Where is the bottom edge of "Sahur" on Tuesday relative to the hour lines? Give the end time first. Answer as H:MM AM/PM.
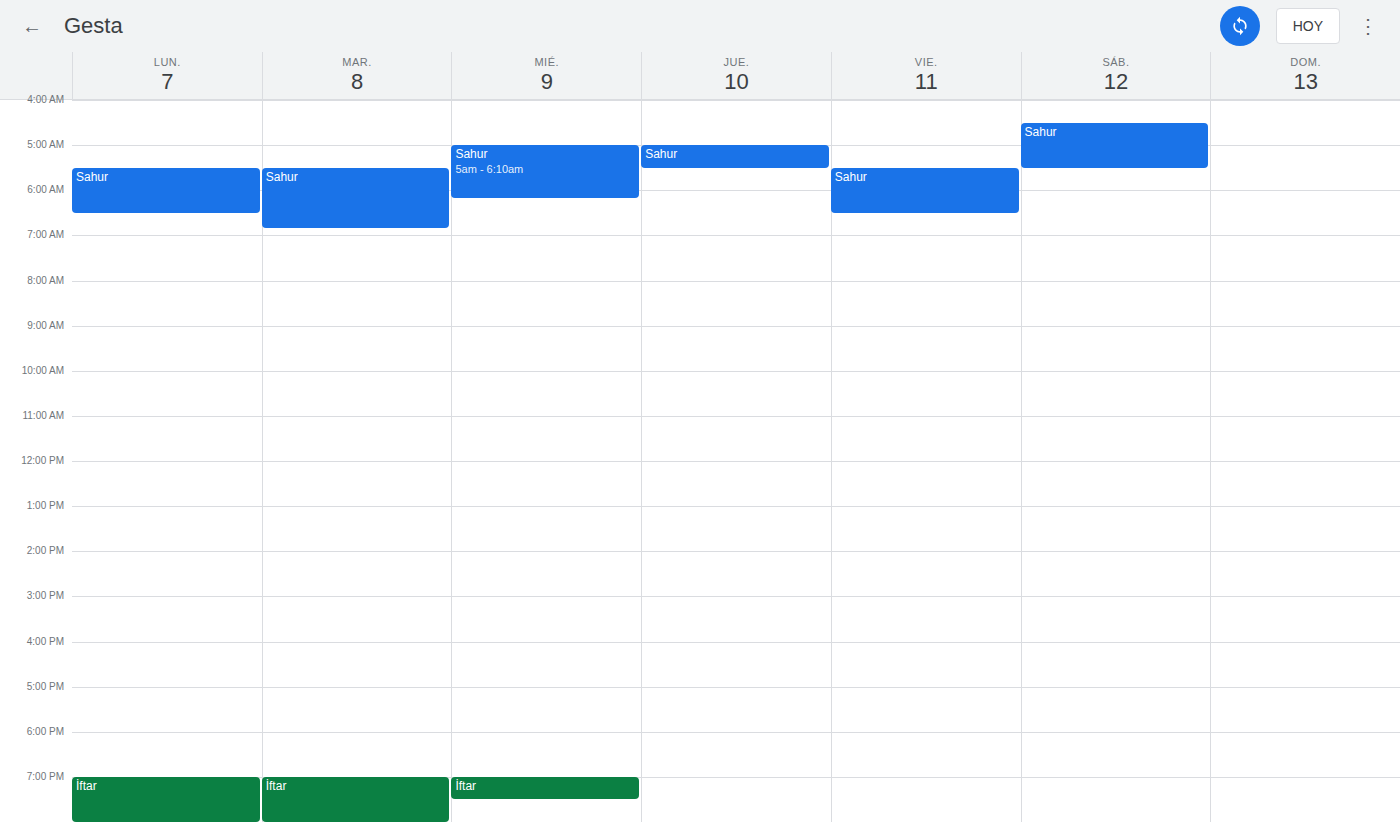
6:50 AM -- neither: 50 minutes below the 6 AM line and 10 minutes above the 7 AM line.